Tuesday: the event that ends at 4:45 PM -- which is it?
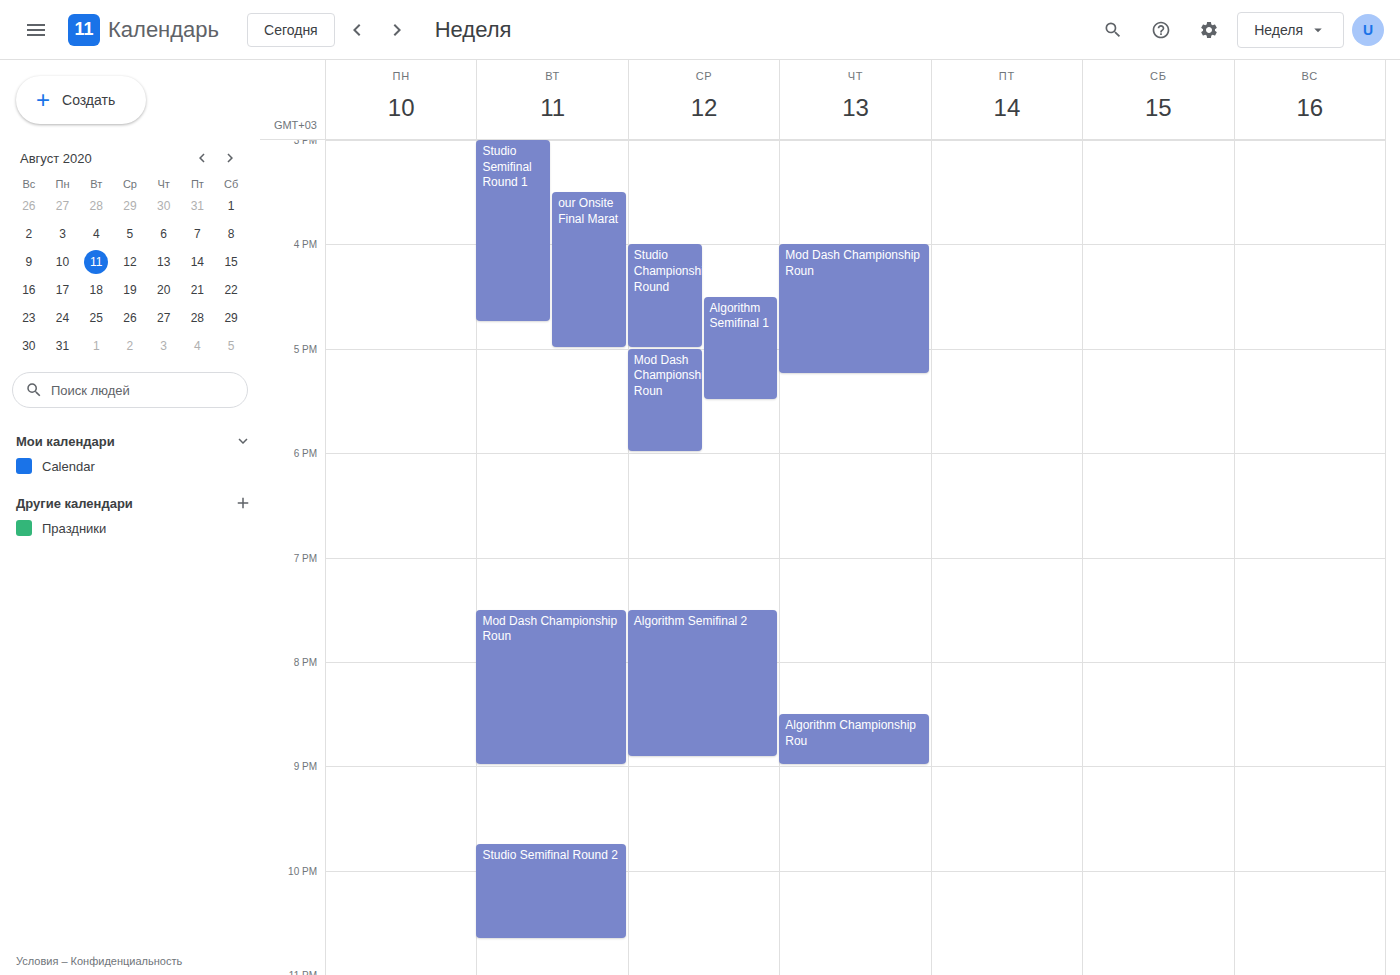
"Studio Semifinal Round 1"